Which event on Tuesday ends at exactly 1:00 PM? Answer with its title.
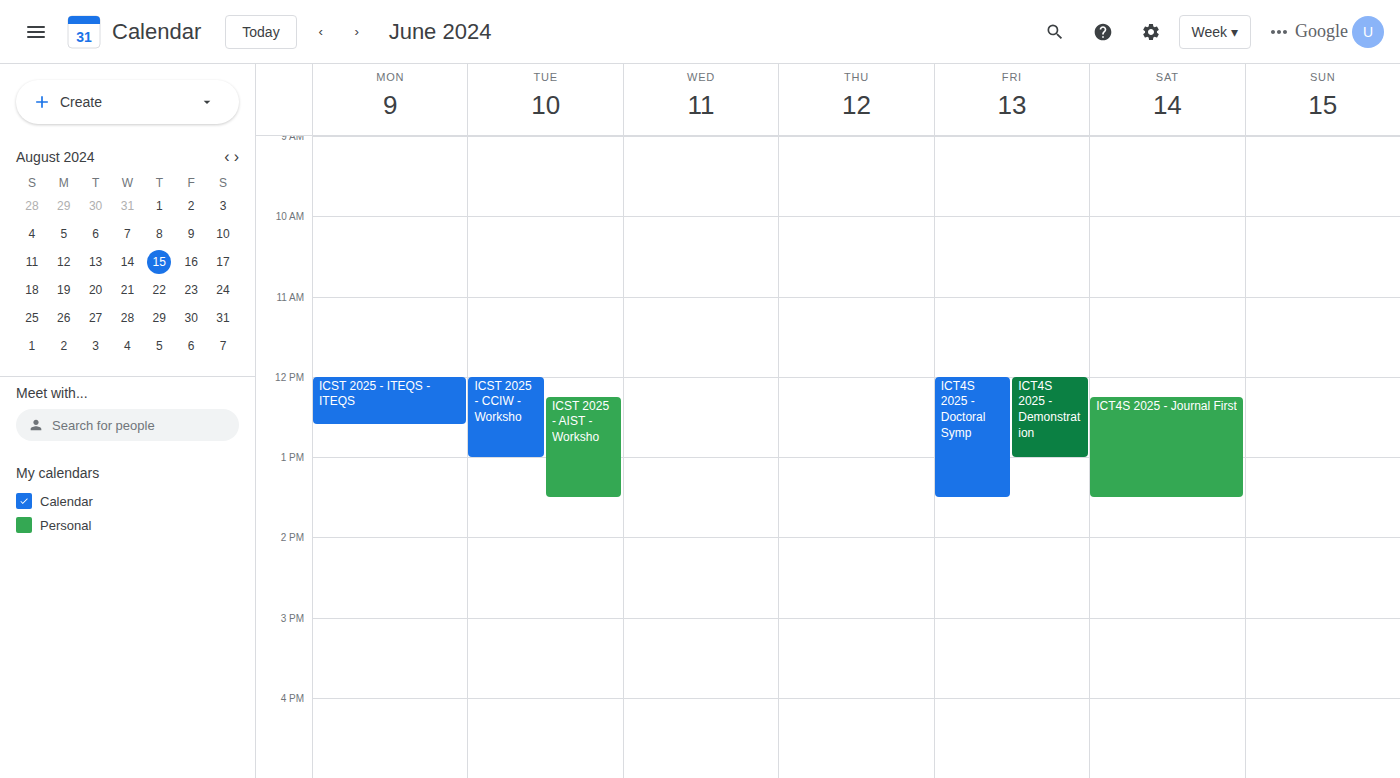
"ICST 2025 - CCIW - Worksho"